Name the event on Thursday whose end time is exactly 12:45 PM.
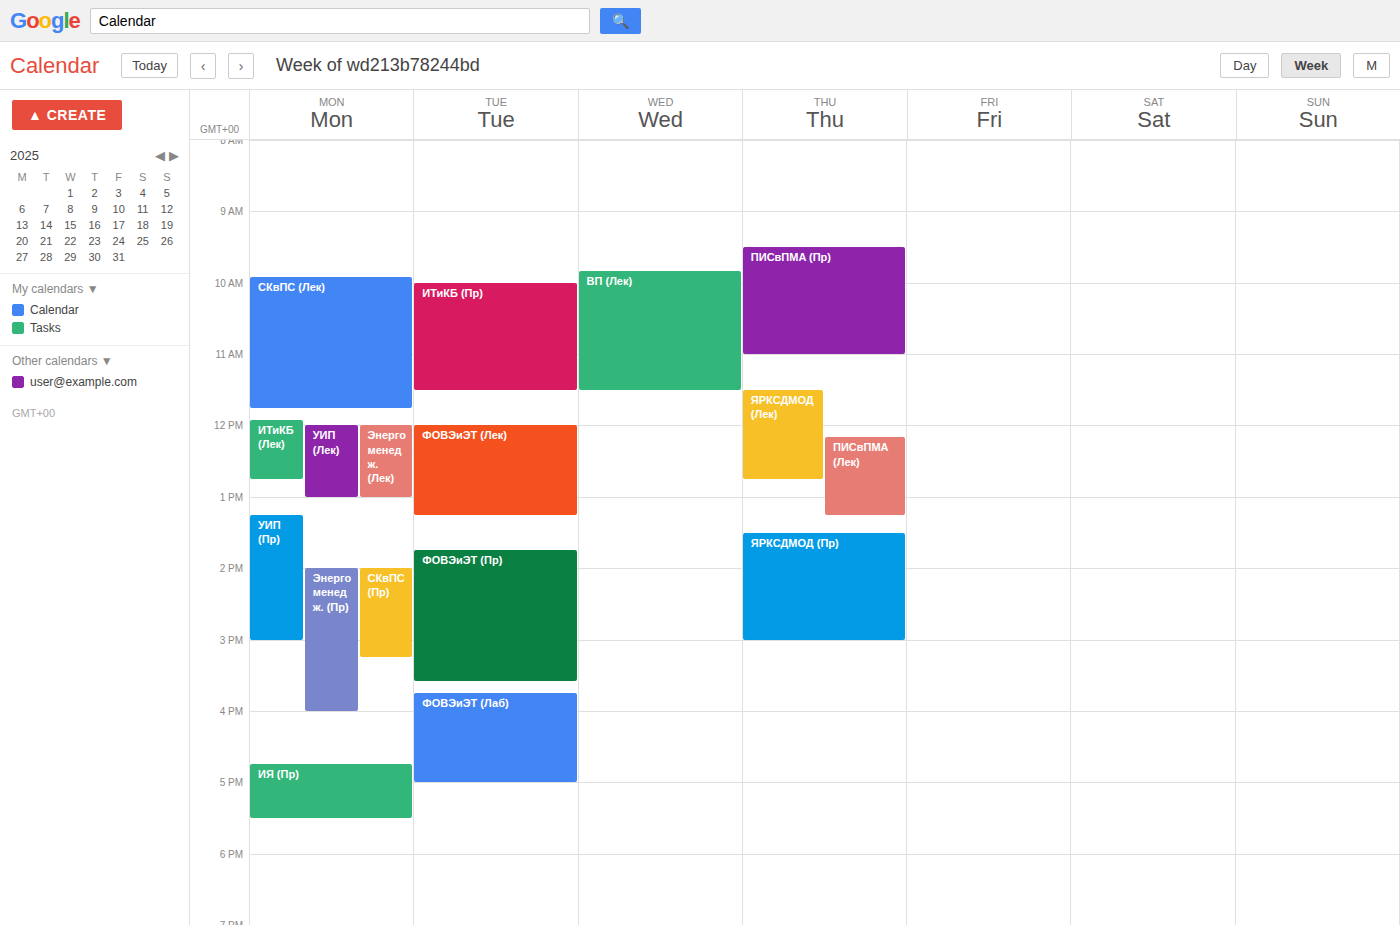
"ЯPКСДМОД (Лек)"